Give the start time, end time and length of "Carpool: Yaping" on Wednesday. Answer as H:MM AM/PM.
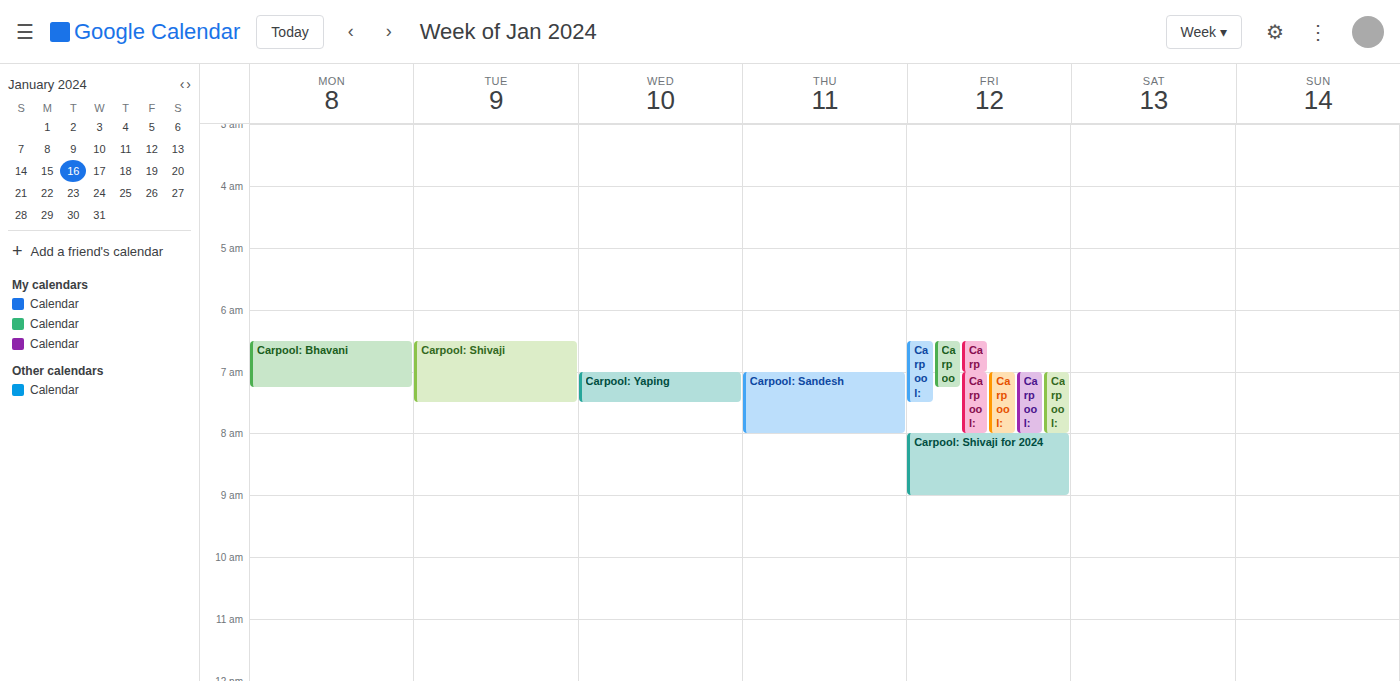
7:00 AM to 7:30 AM, 30 minutes